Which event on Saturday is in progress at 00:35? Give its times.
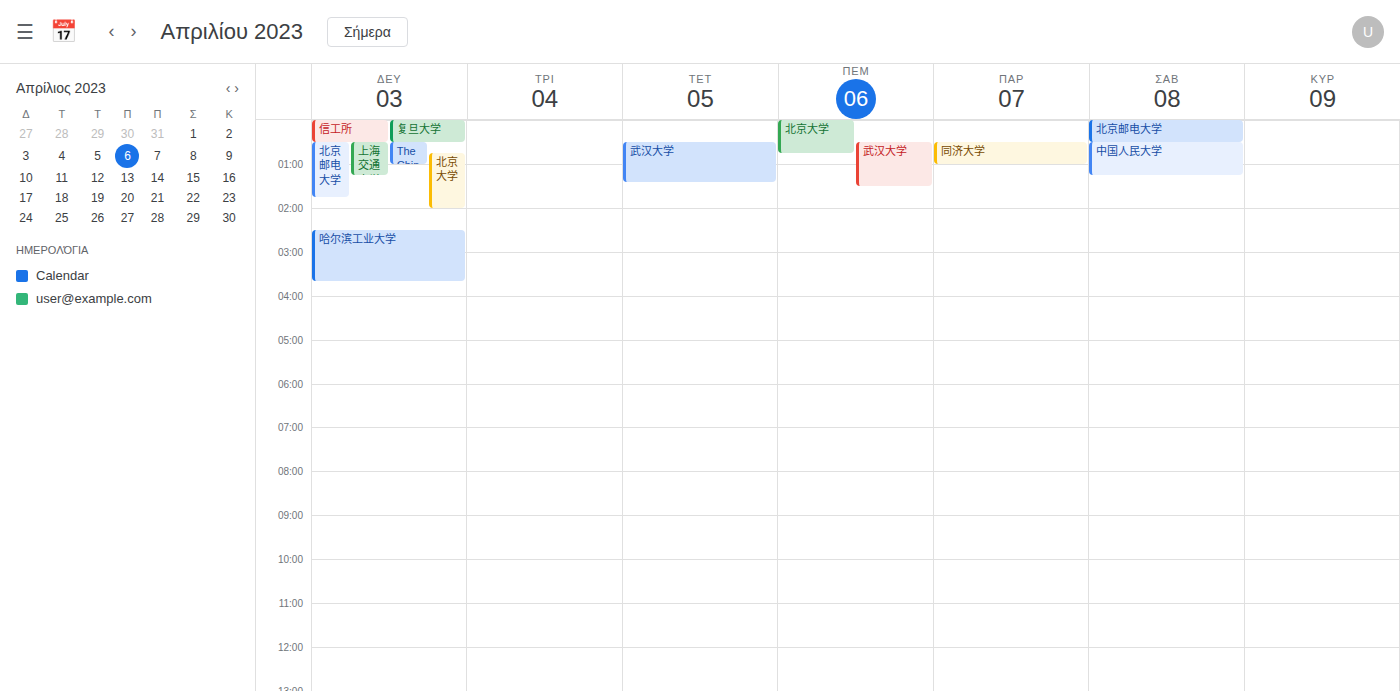
"中国人民大学", 00:30 to 01:15